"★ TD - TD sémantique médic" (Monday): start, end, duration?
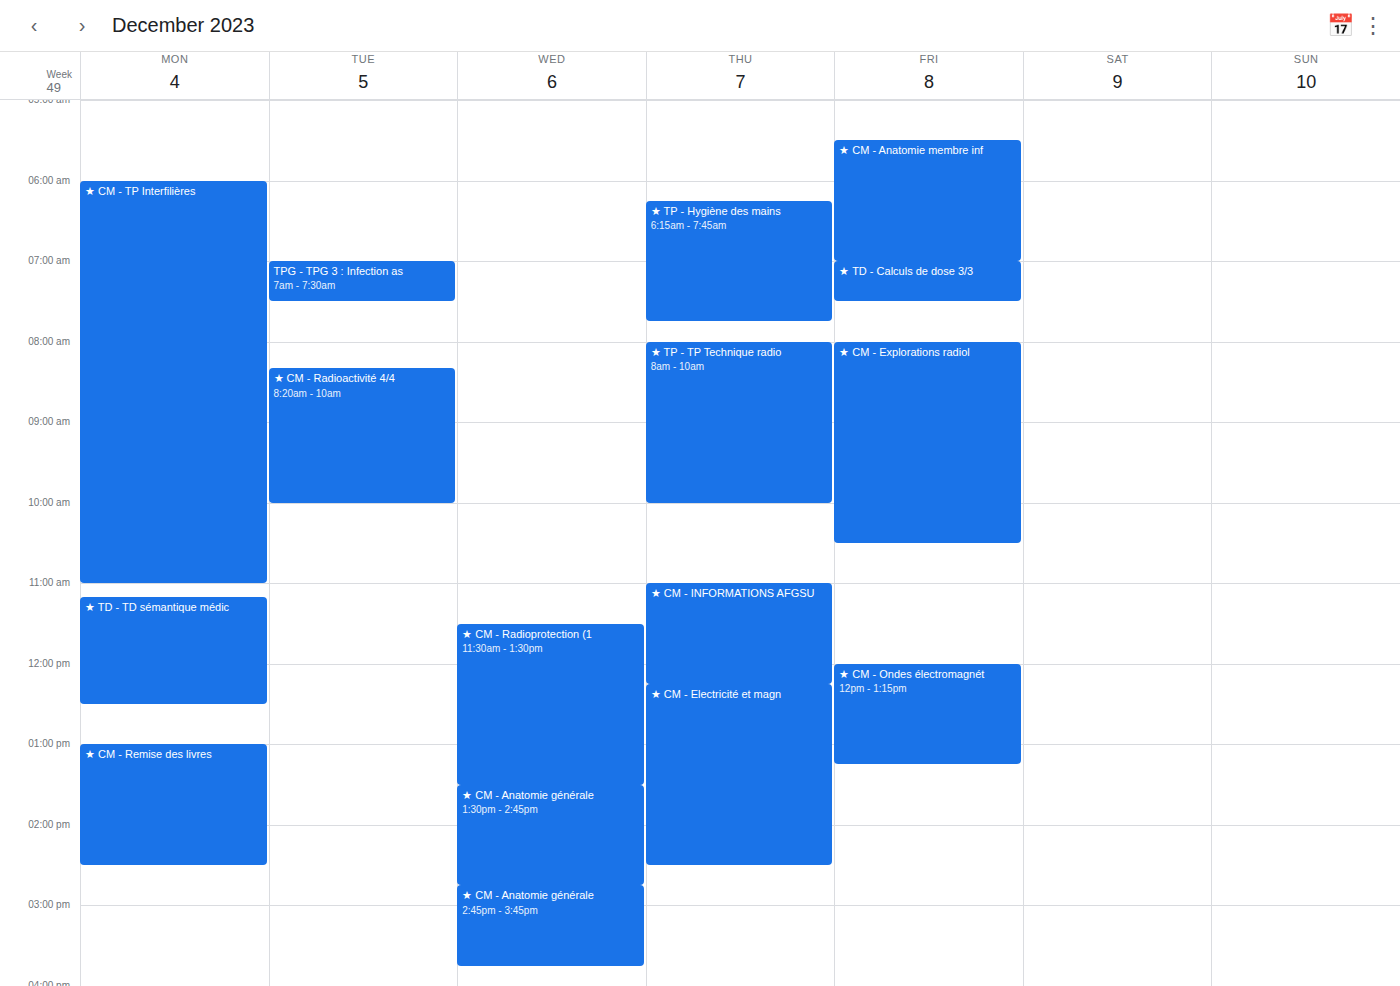
11:10 AM to 12:30 PM, 1 hour 20 minutes